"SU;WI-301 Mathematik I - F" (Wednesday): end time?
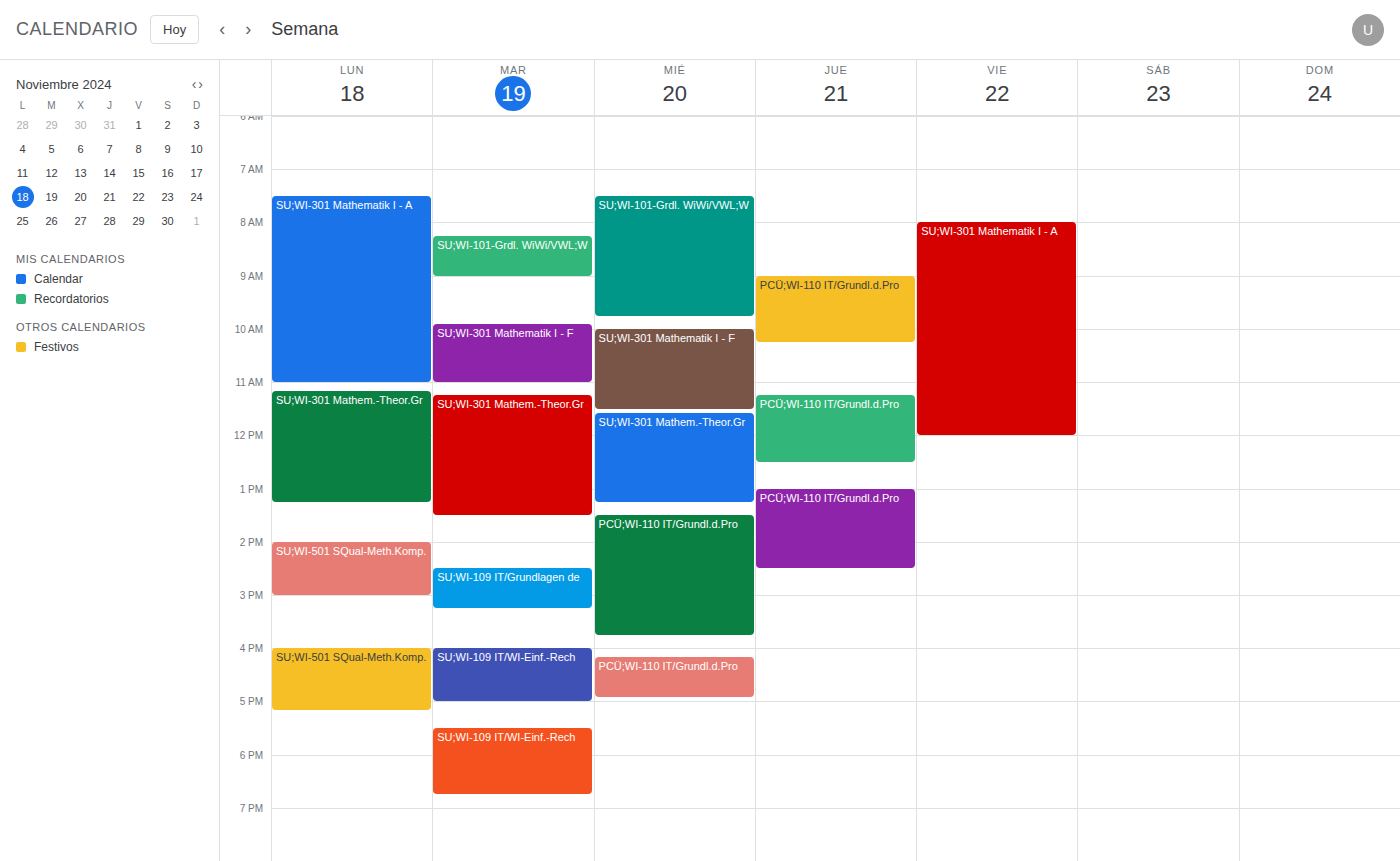
11:30 AM